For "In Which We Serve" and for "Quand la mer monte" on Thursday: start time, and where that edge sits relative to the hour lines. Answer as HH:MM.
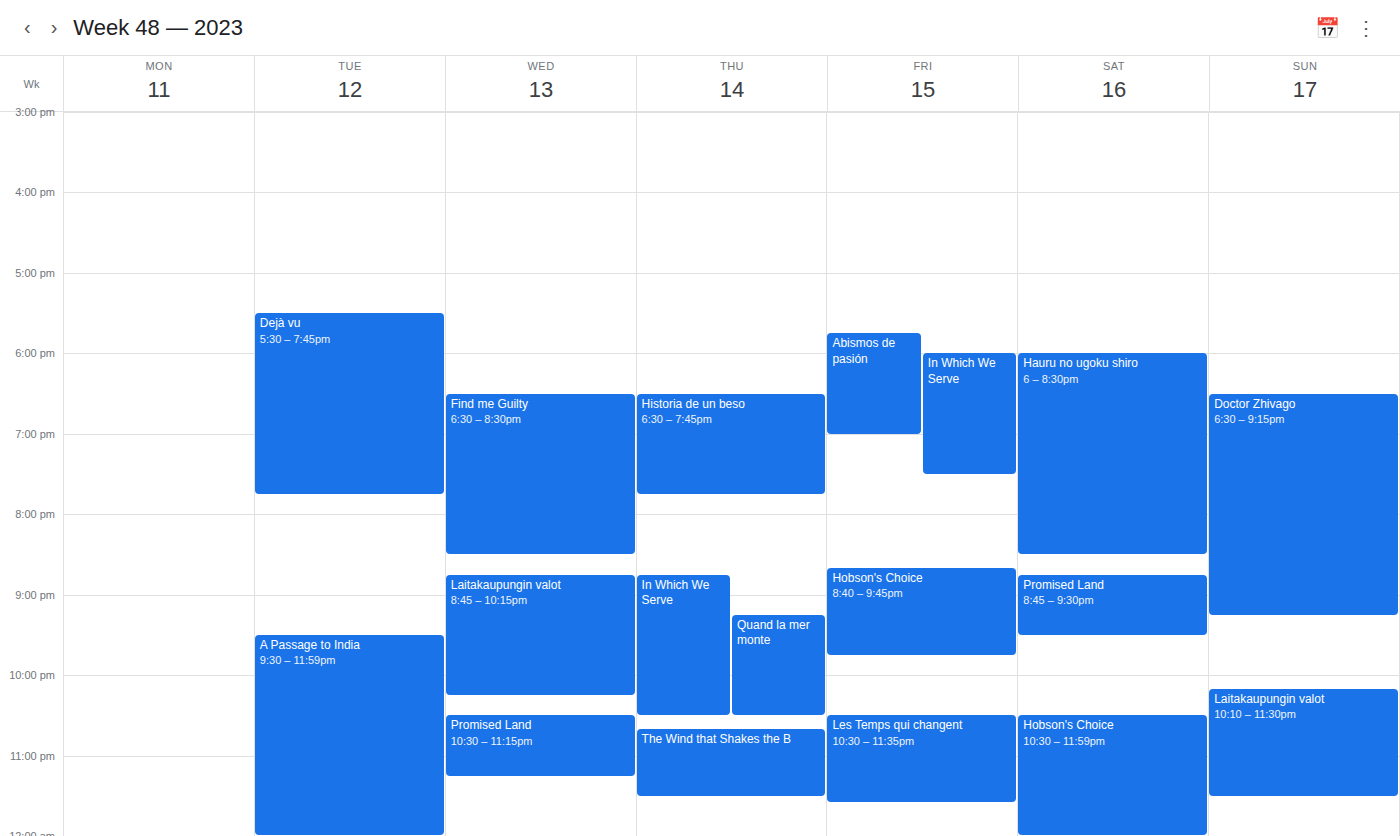
"In Which We Serve": 20:45, neither: three quarters of the way from the 20:00 line to the 21:00 line. "Quand la mer monte": 21:15, neither: a quarter of the way from the 21:00 line to the 22:00 line.